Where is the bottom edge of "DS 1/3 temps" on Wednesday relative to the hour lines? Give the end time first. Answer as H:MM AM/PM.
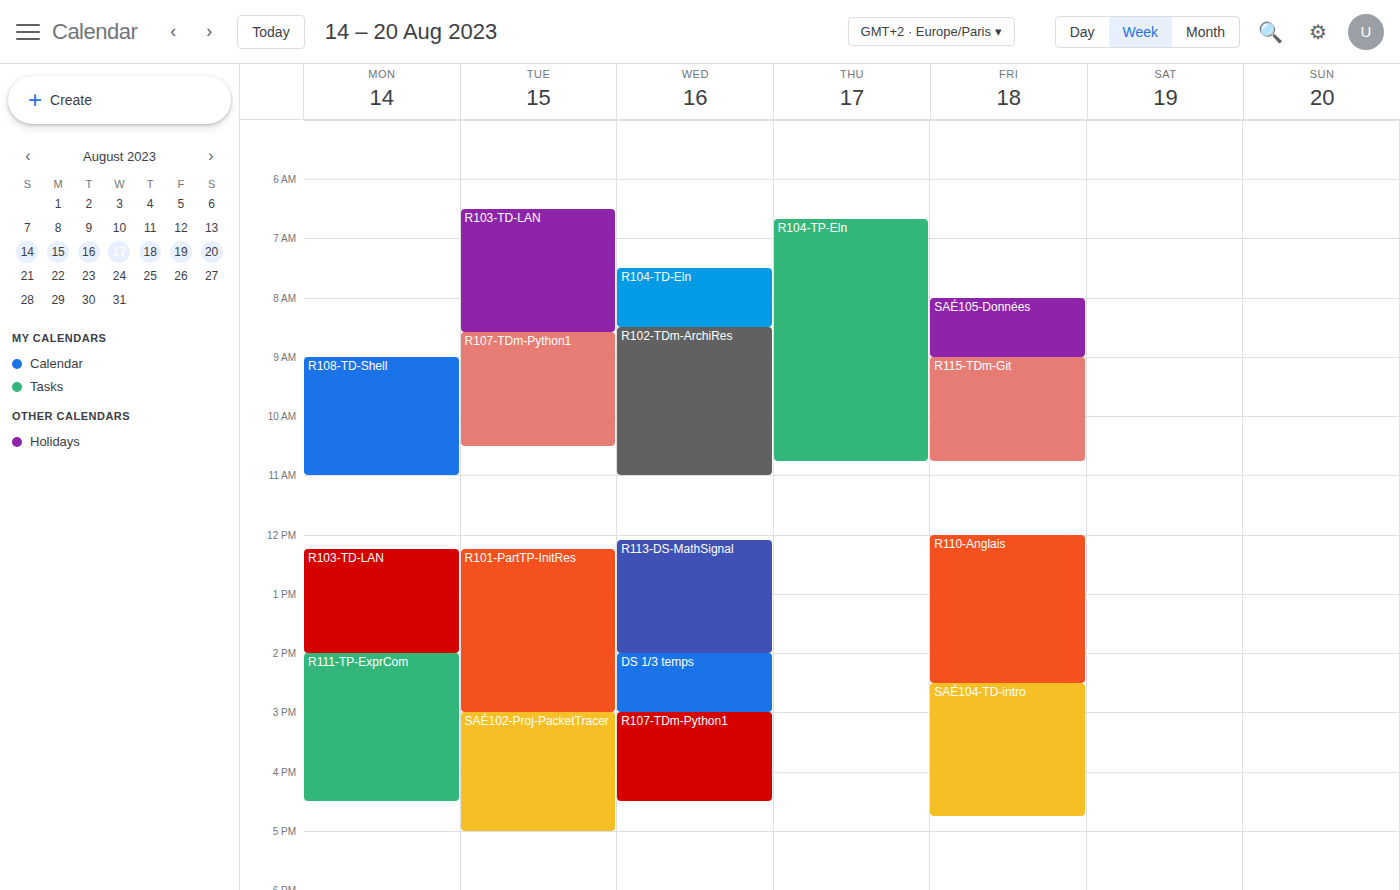
3:00 PM -- exactly on the 3 PM line.